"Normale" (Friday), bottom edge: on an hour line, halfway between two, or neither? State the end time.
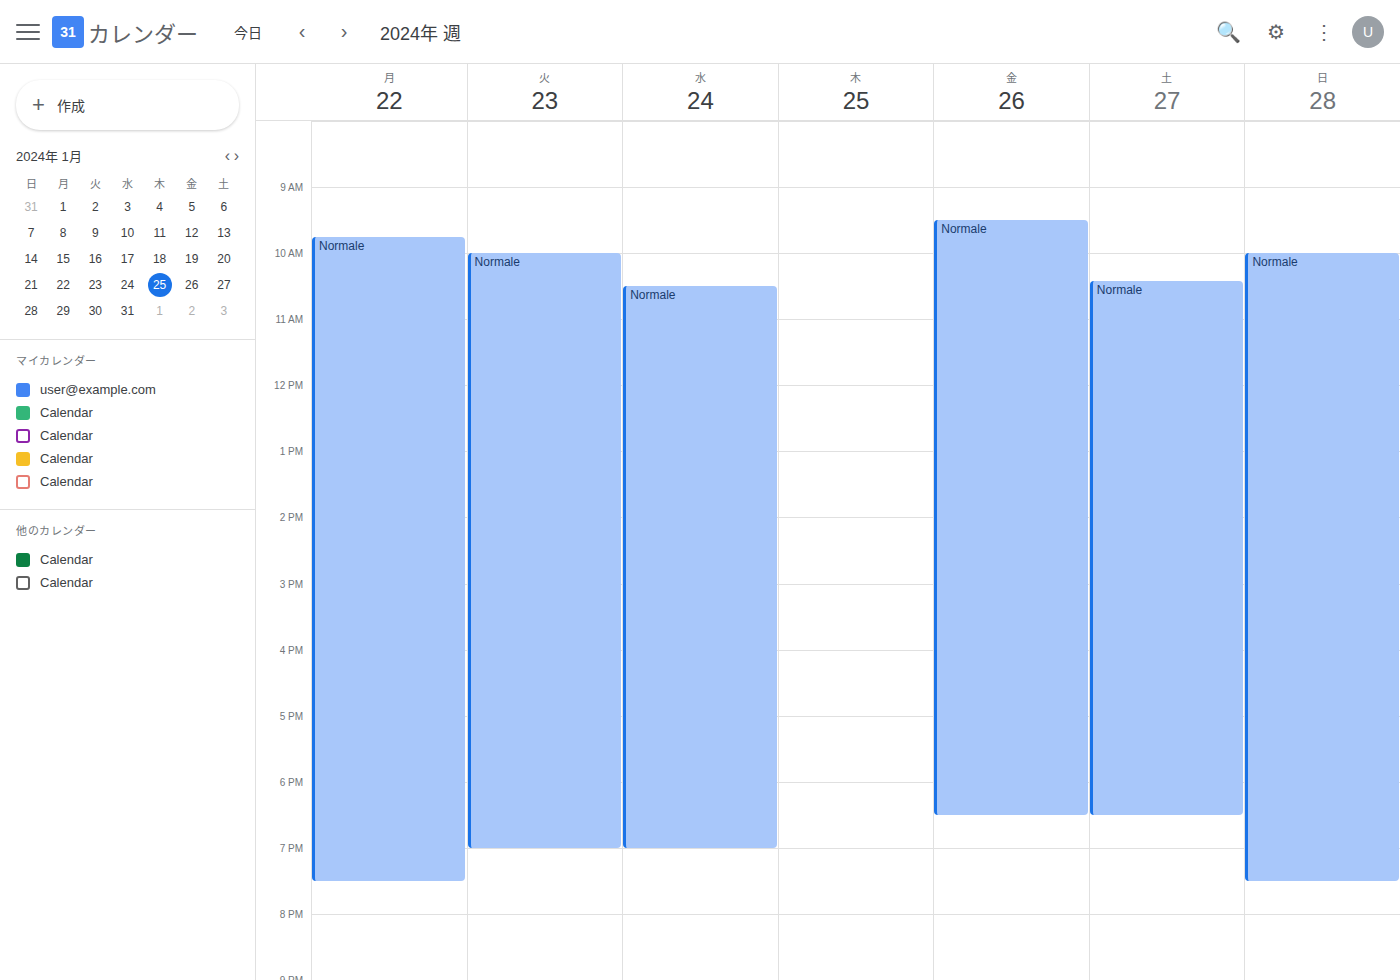
6:30 PM -- halfway between the 6 PM and 7 PM lines.